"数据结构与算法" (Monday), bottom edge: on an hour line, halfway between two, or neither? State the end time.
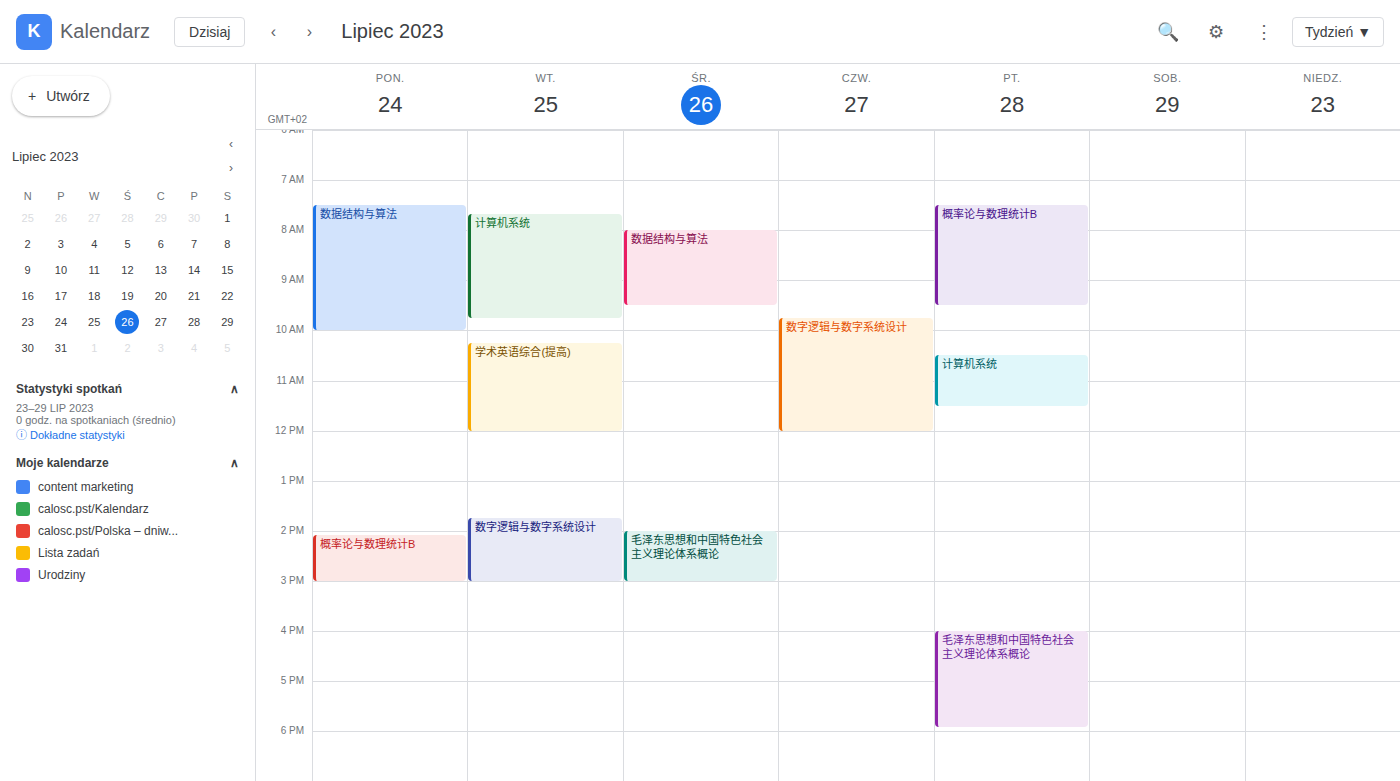
10:00 AM -- exactly on the 10 AM line.